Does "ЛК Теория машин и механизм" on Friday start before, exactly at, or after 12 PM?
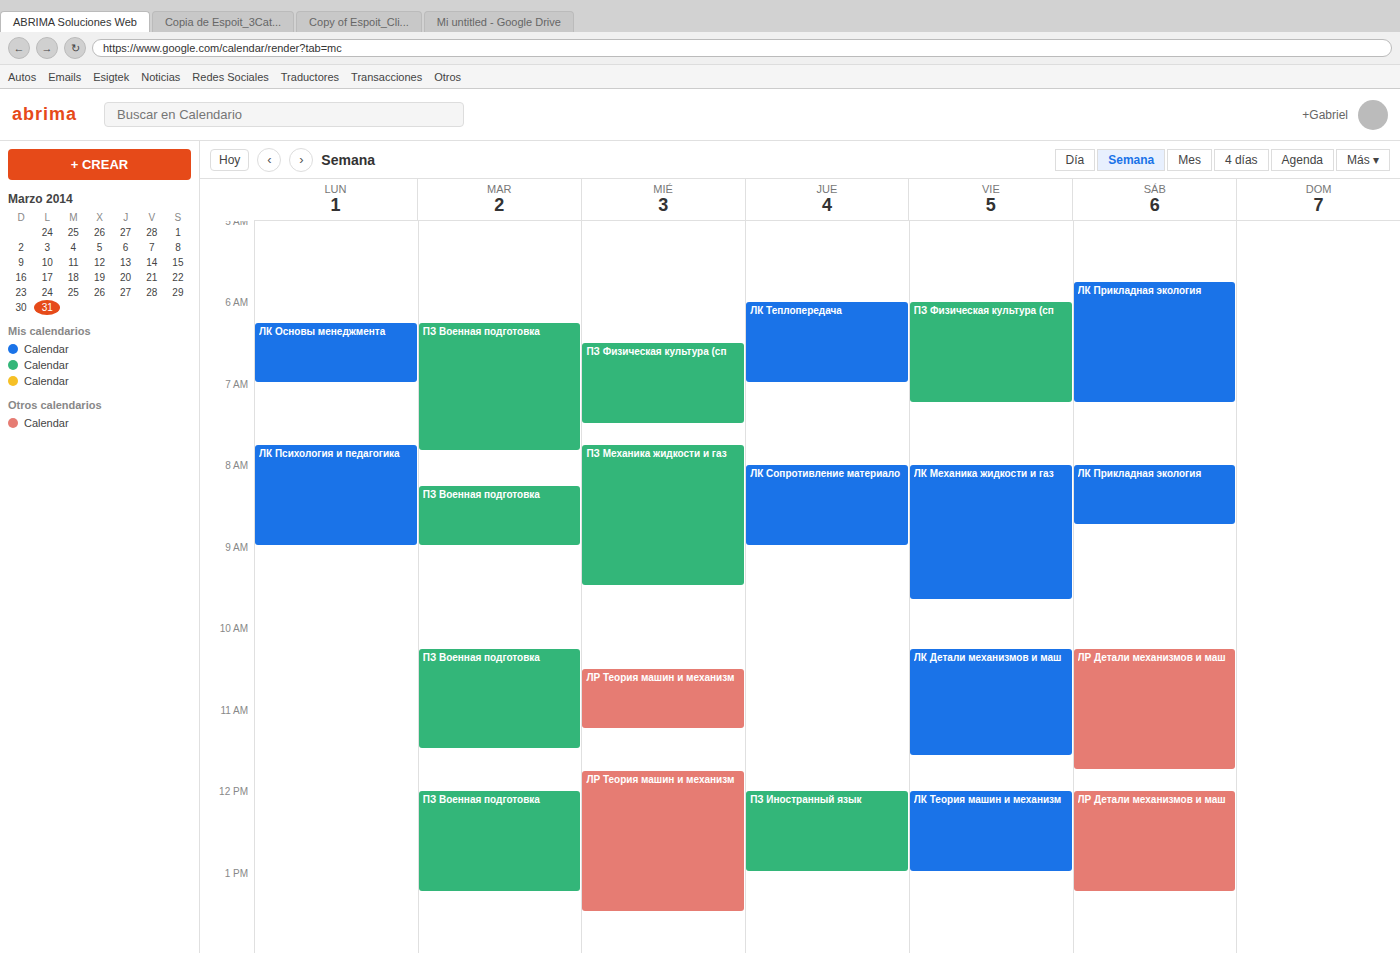
12:00 PM -- exactly at 12 PM, on the 12 PM line.